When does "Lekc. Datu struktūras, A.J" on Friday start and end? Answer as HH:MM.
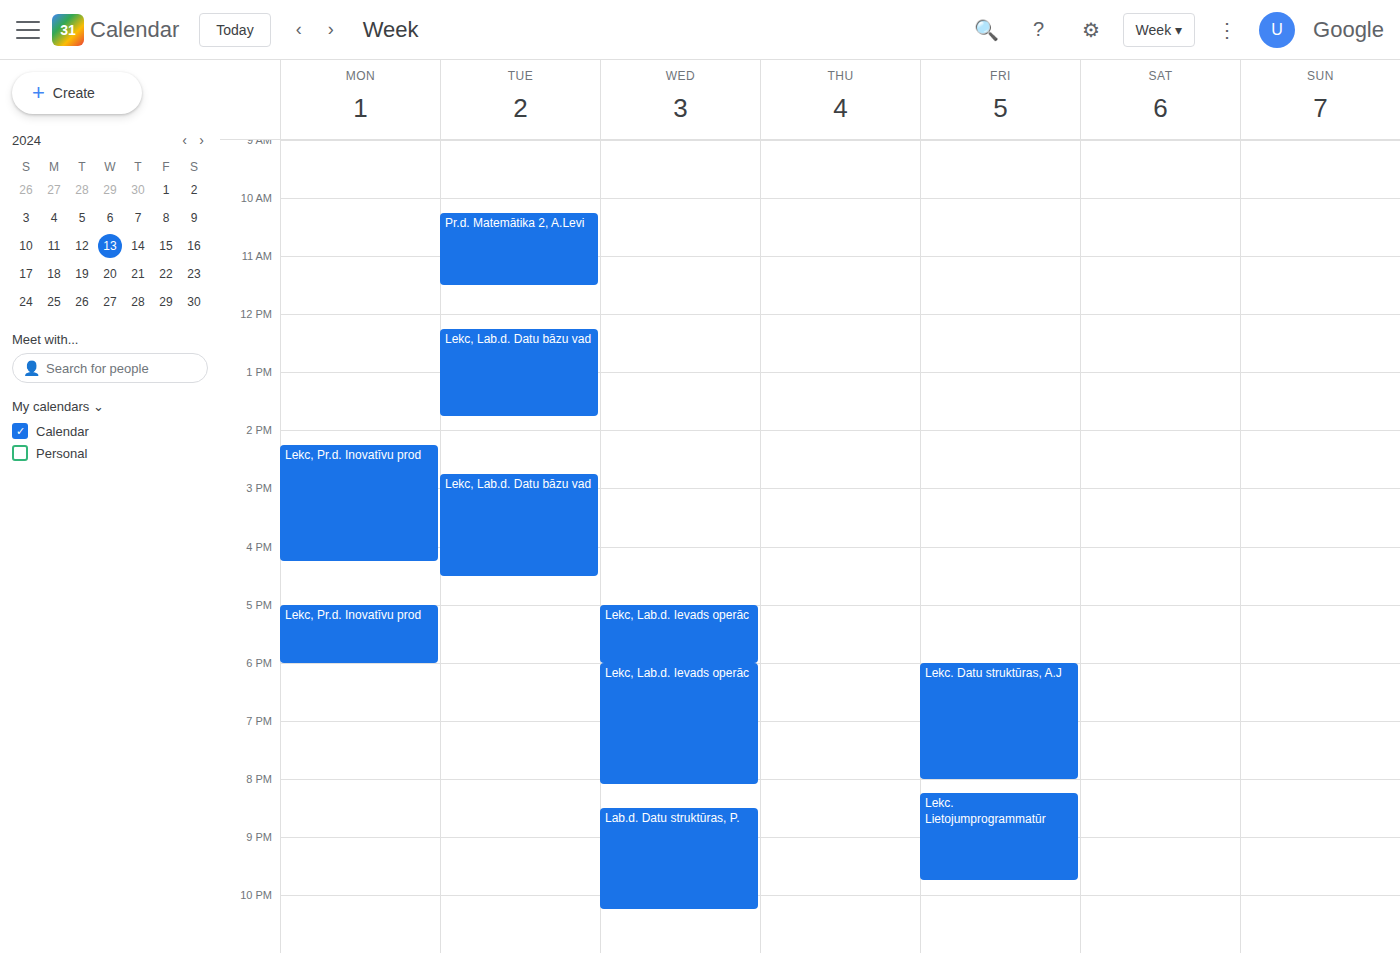
18:00 to 20:00